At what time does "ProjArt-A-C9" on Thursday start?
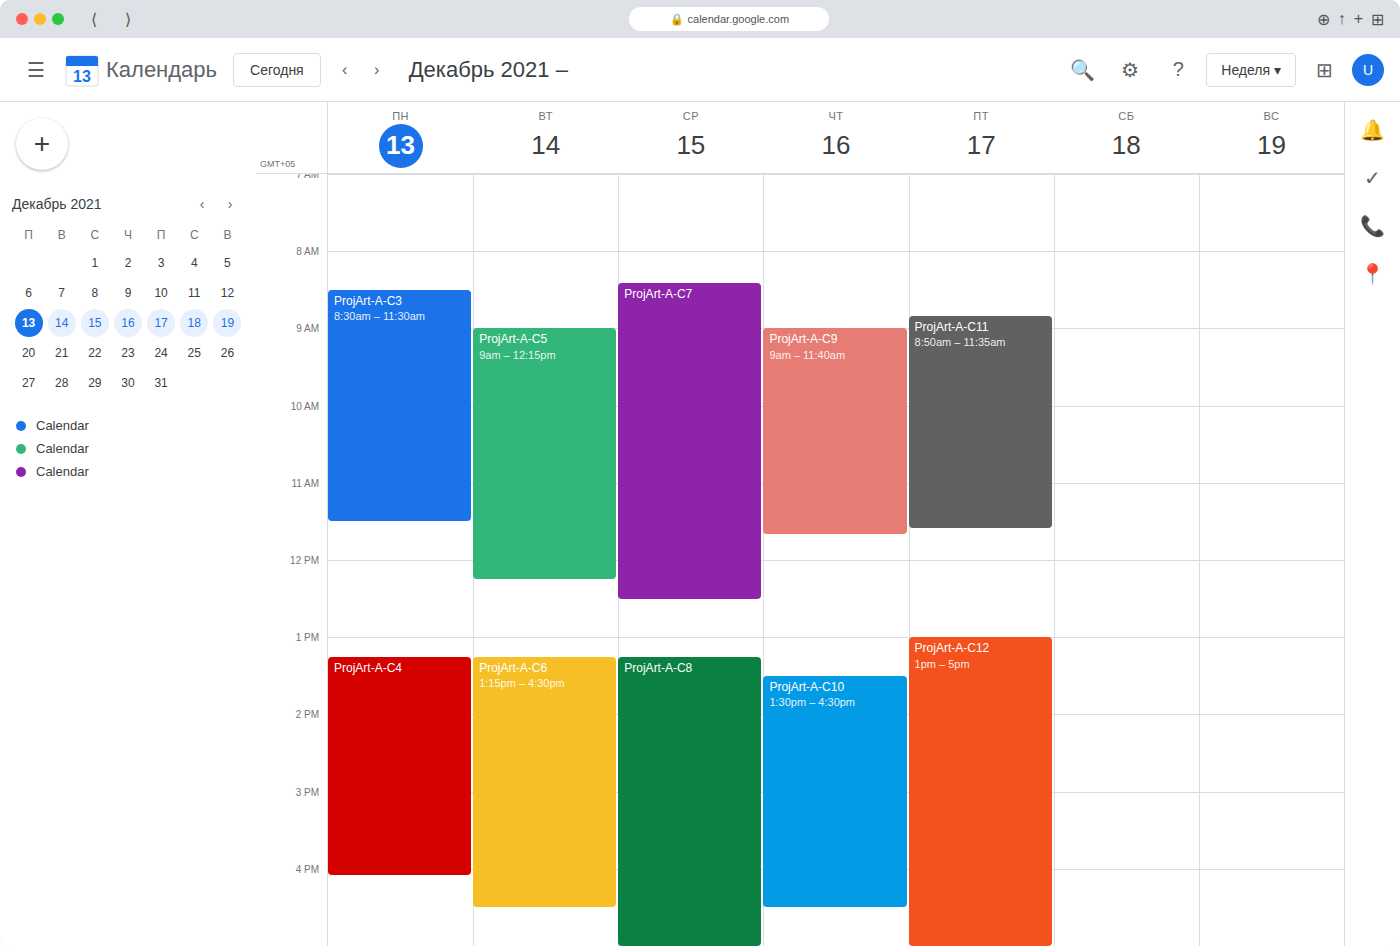
9:00 AM